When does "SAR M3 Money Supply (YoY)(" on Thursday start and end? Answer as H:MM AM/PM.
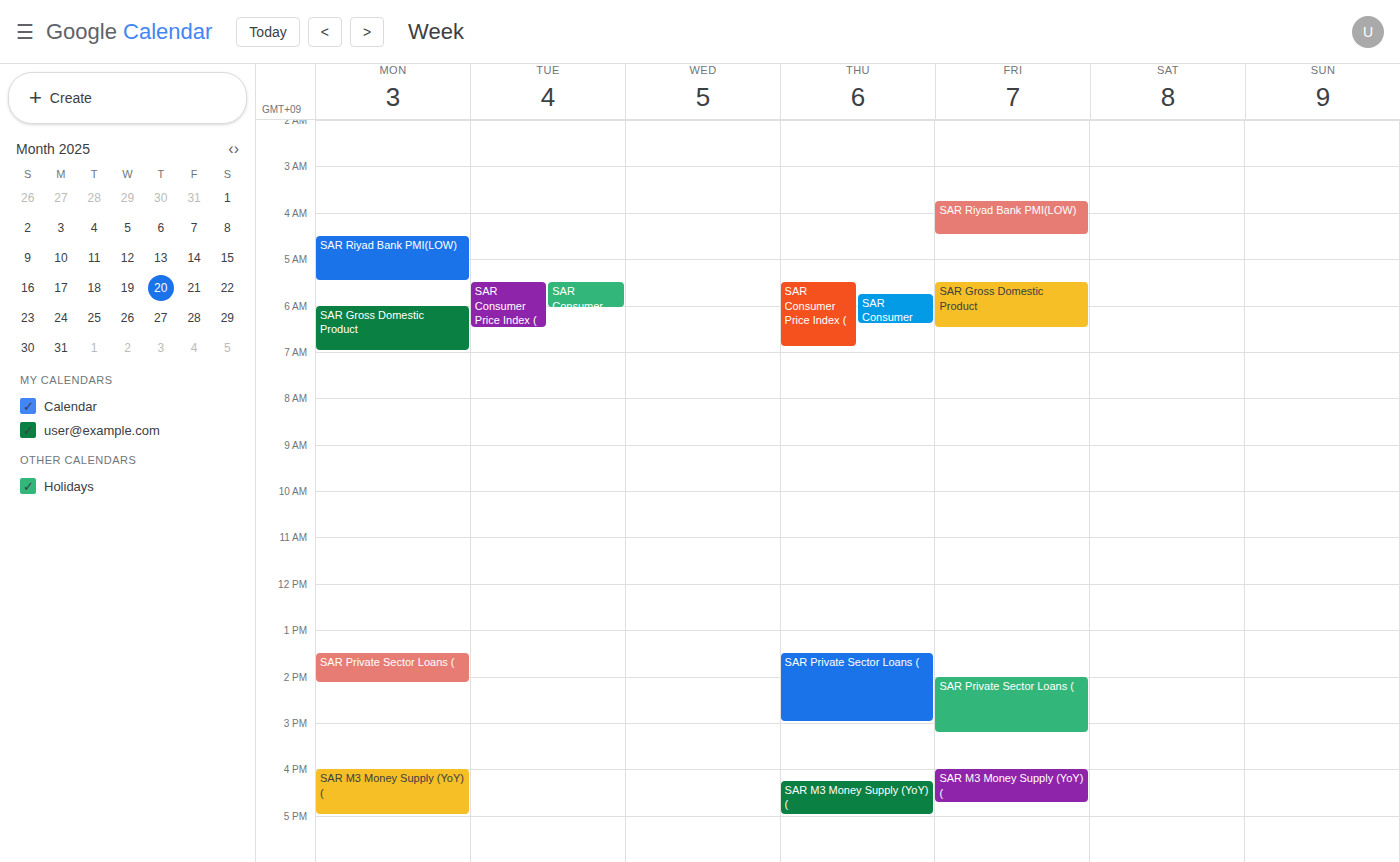
4:15 PM to 5:00 PM